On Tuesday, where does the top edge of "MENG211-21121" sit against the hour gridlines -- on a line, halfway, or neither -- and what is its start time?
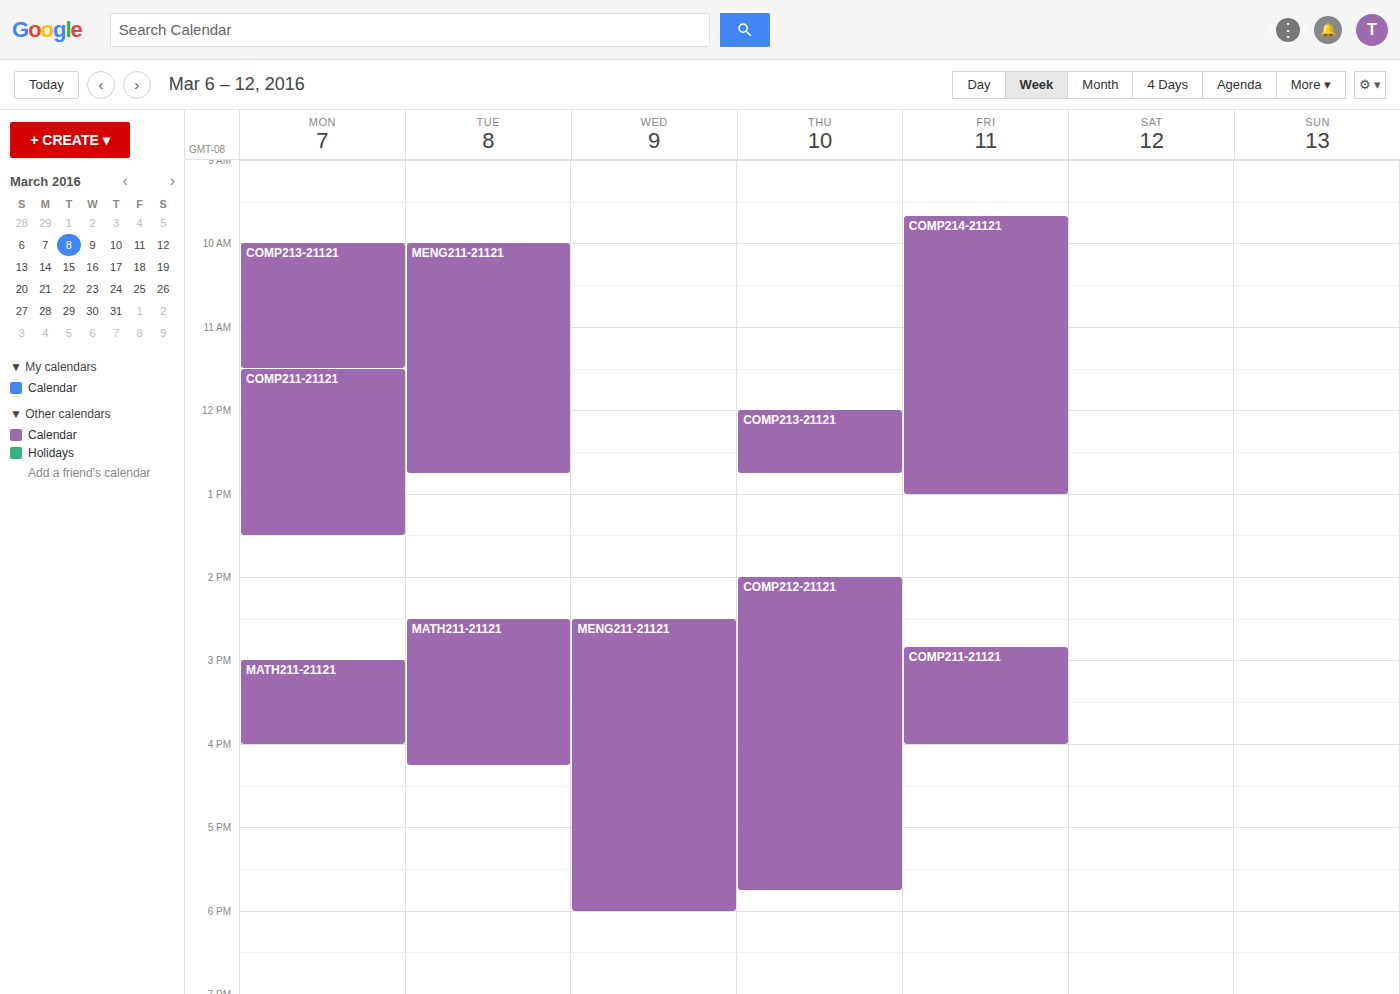
10:00 AM -- exactly on the 10 AM line.